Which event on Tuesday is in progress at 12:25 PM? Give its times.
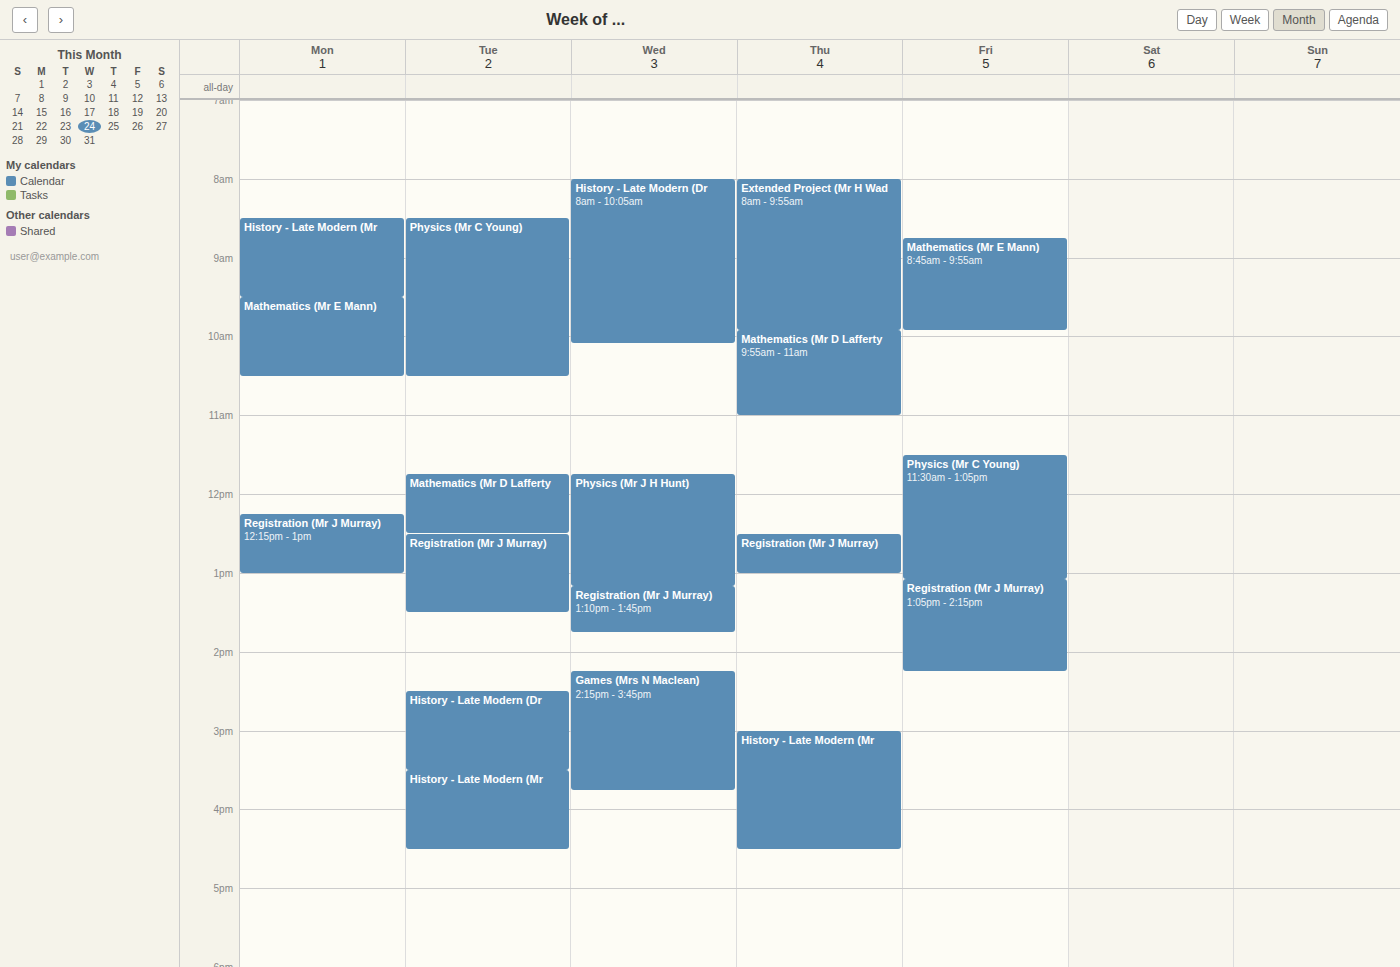
"Mathematics (Mr D Lafferty", 11:45 AM to 12:30 PM